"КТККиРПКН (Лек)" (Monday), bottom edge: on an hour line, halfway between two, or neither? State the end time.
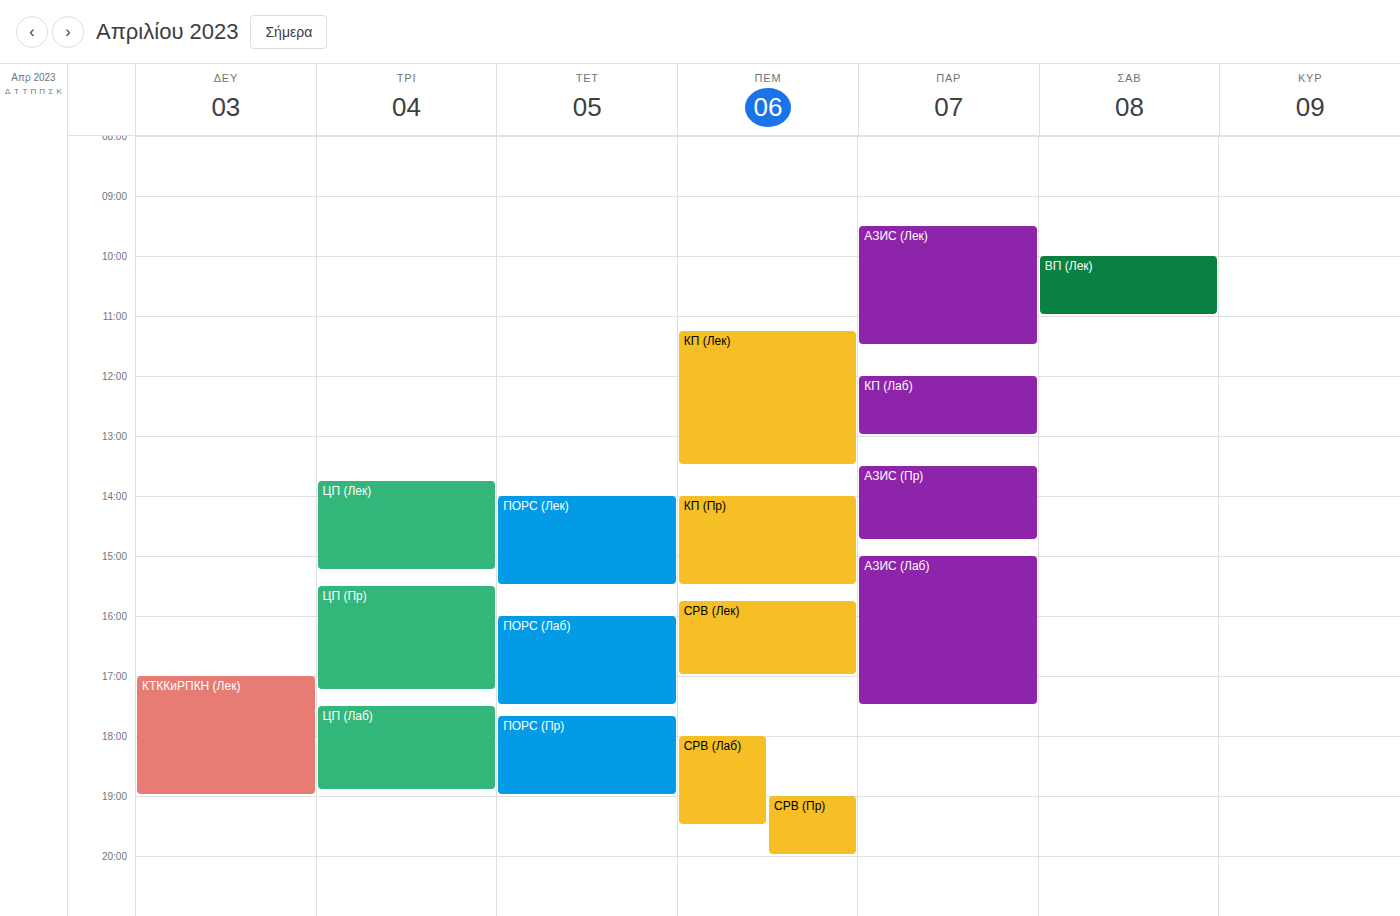
19:00 -- exactly on the 19:00 line.